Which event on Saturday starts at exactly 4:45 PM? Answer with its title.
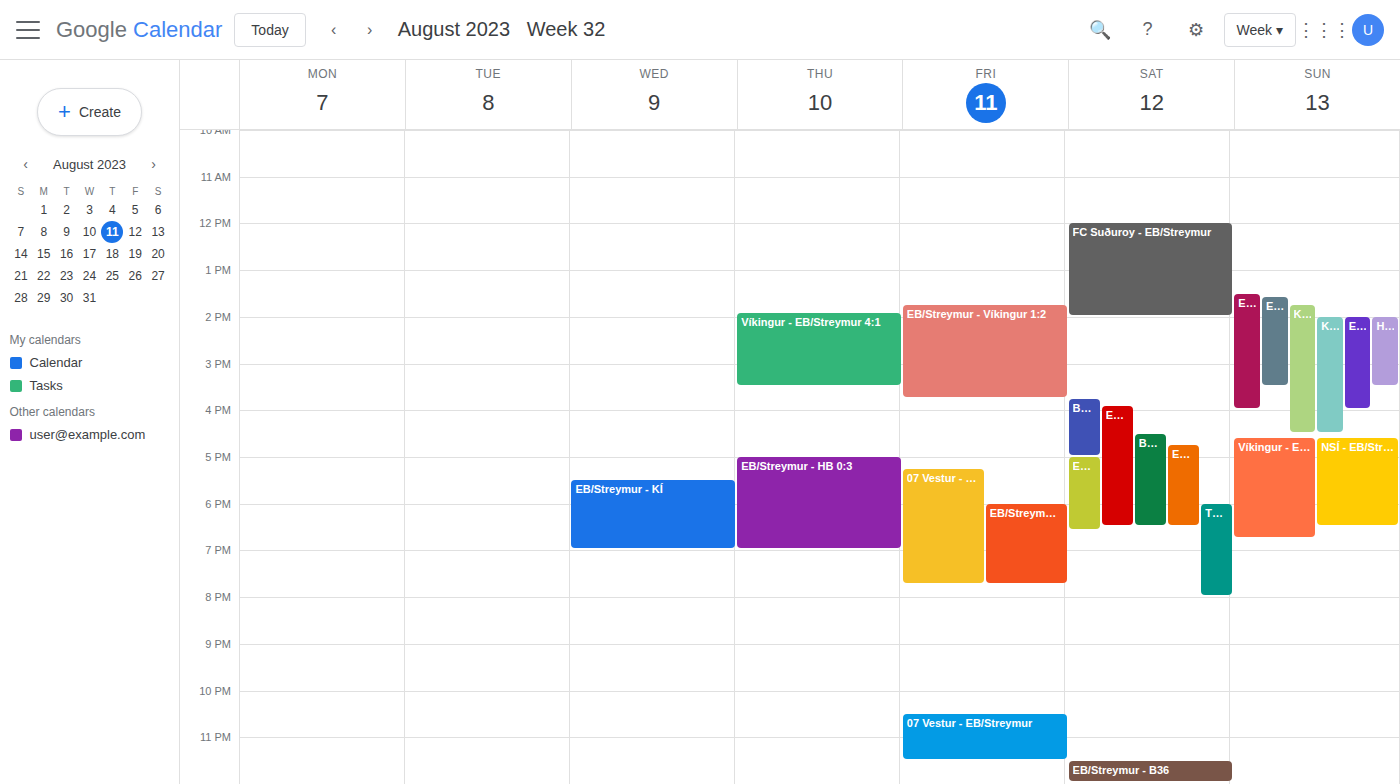
"EB/Streymur - FC Suðuroy 2"